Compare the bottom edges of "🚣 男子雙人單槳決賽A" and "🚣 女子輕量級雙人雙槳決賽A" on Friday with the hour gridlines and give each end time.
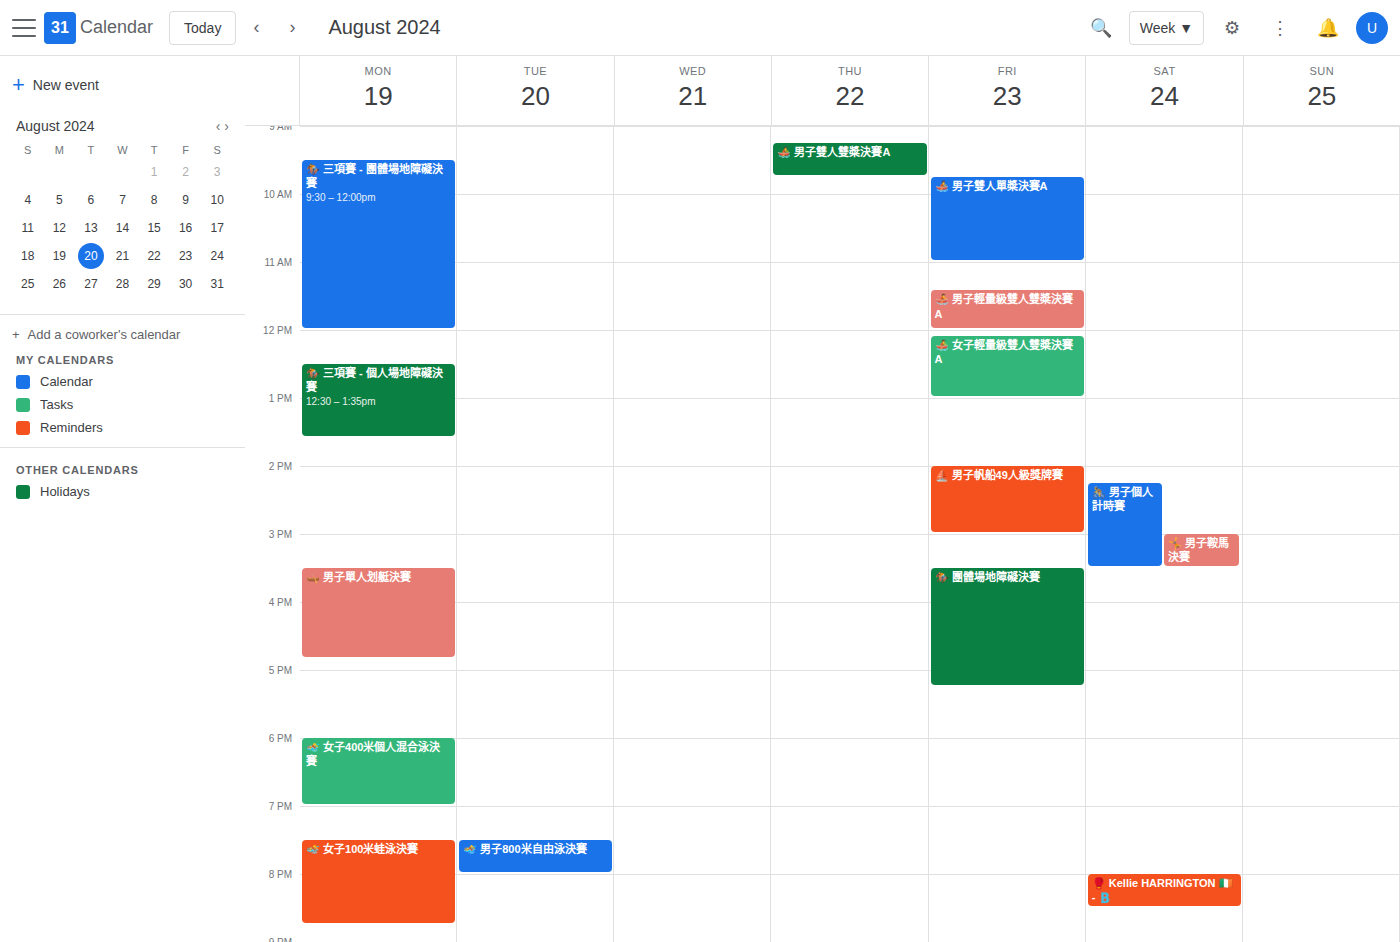
"🚣 男子雙人單槳決賽A": 11:00 AM, exactly on the 11 AM line. "🚣 女子輕量級雙人雙槳決賽A": 1:00 PM, exactly on the 1 PM line.